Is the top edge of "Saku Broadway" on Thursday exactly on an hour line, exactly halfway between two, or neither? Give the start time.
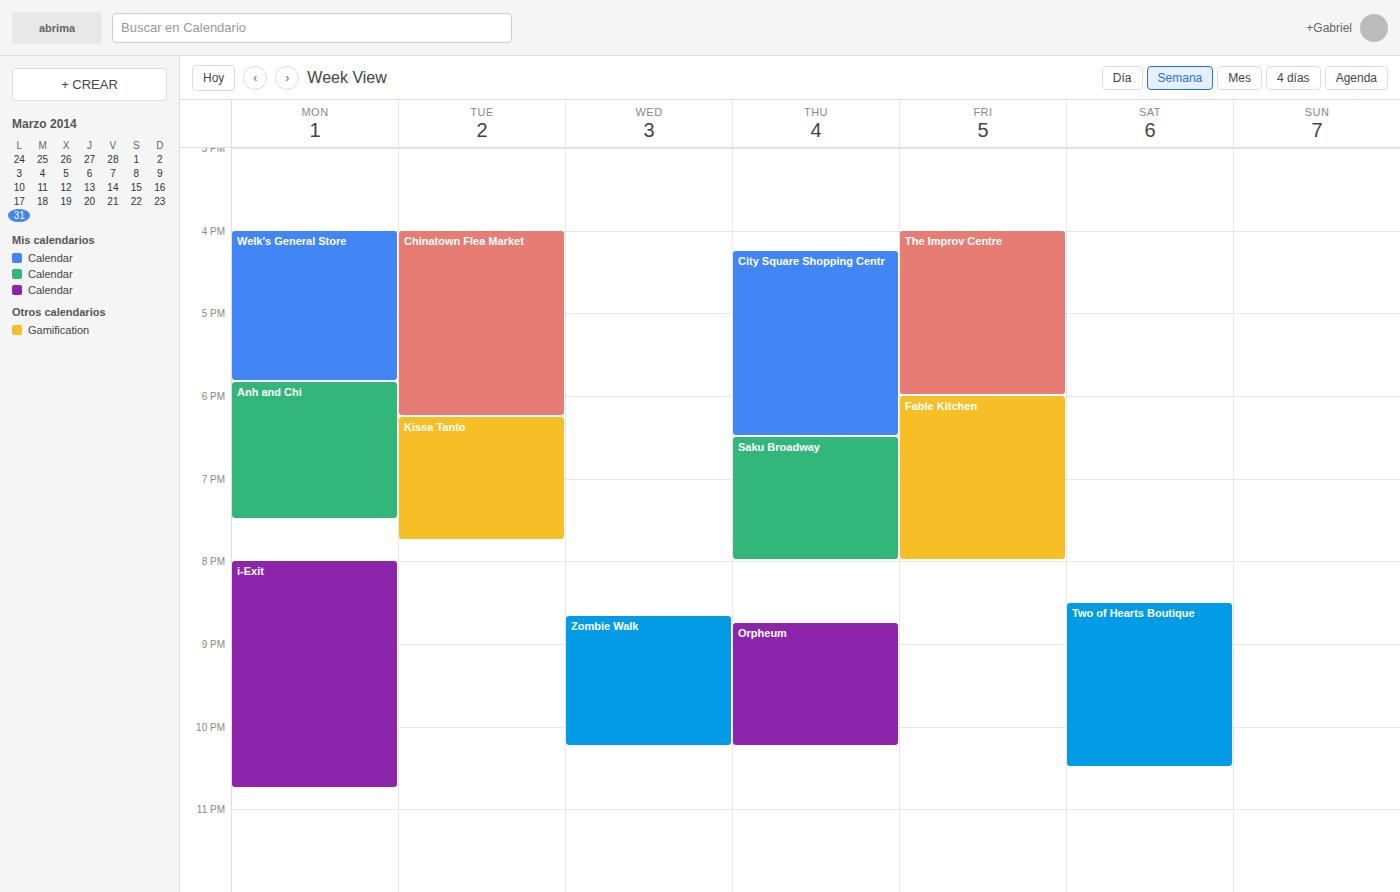
6:30 PM -- halfway between the 6 PM and 7 PM lines.